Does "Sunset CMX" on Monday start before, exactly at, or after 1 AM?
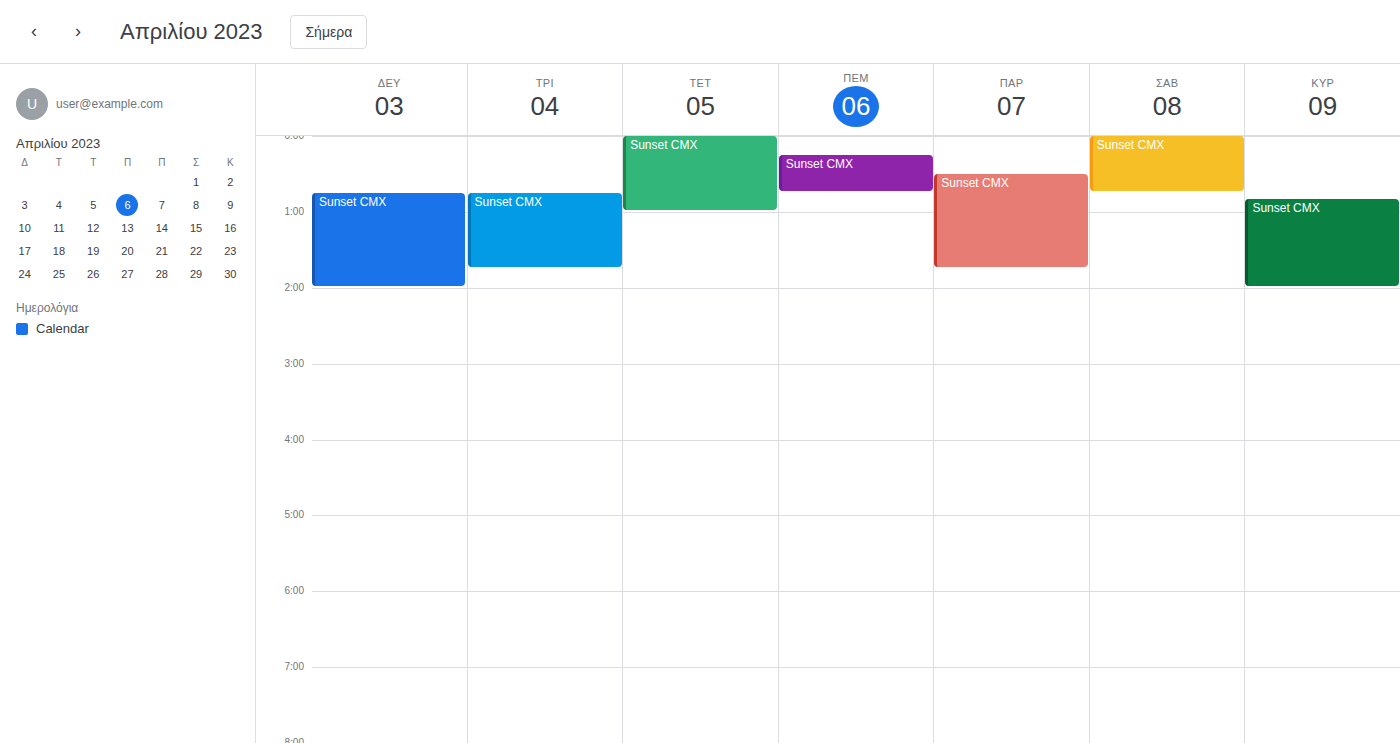
12:45 AM -- before 1 AM, 15 minutes above the 1 AM line.